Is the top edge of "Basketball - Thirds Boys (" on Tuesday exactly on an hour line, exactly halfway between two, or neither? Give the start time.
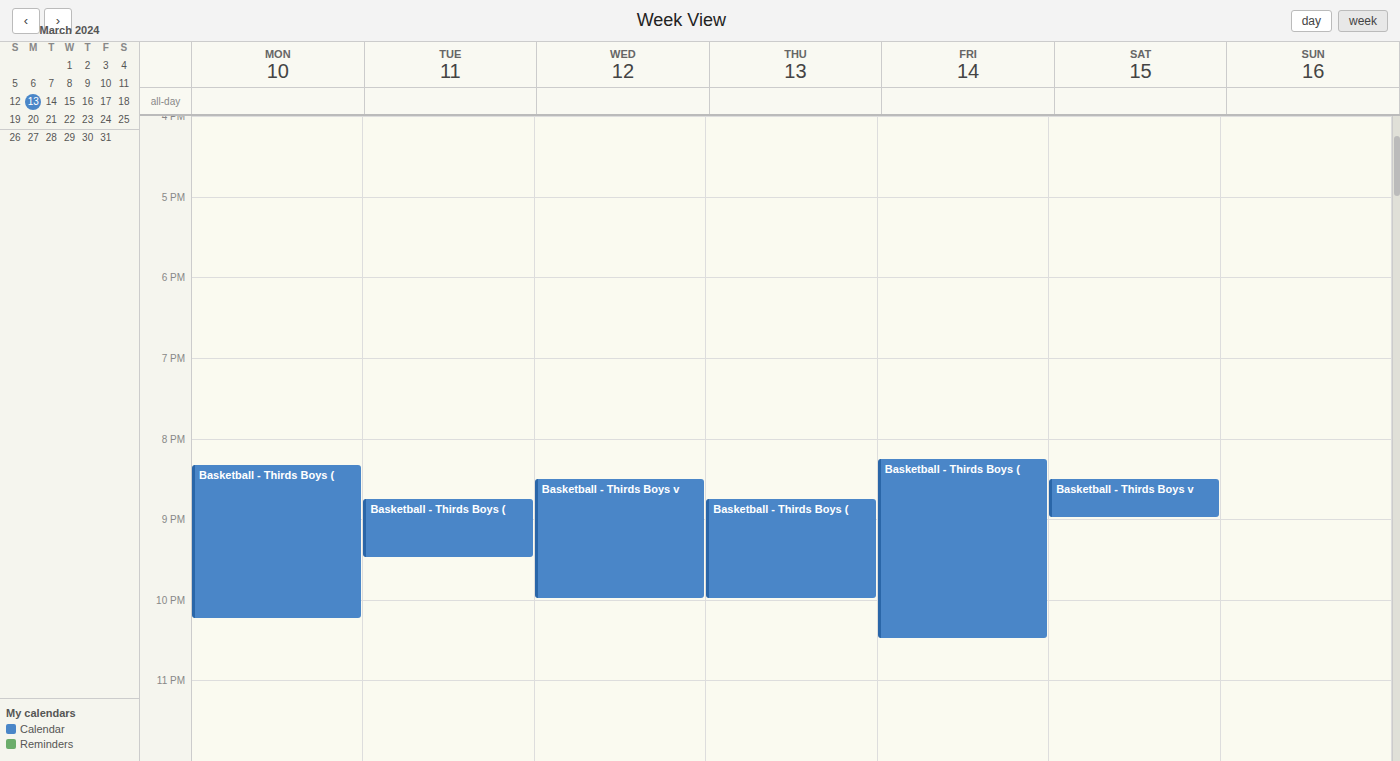
8:45 PM -- neither: three quarters of the way from the 8 PM line to the 9 PM line.